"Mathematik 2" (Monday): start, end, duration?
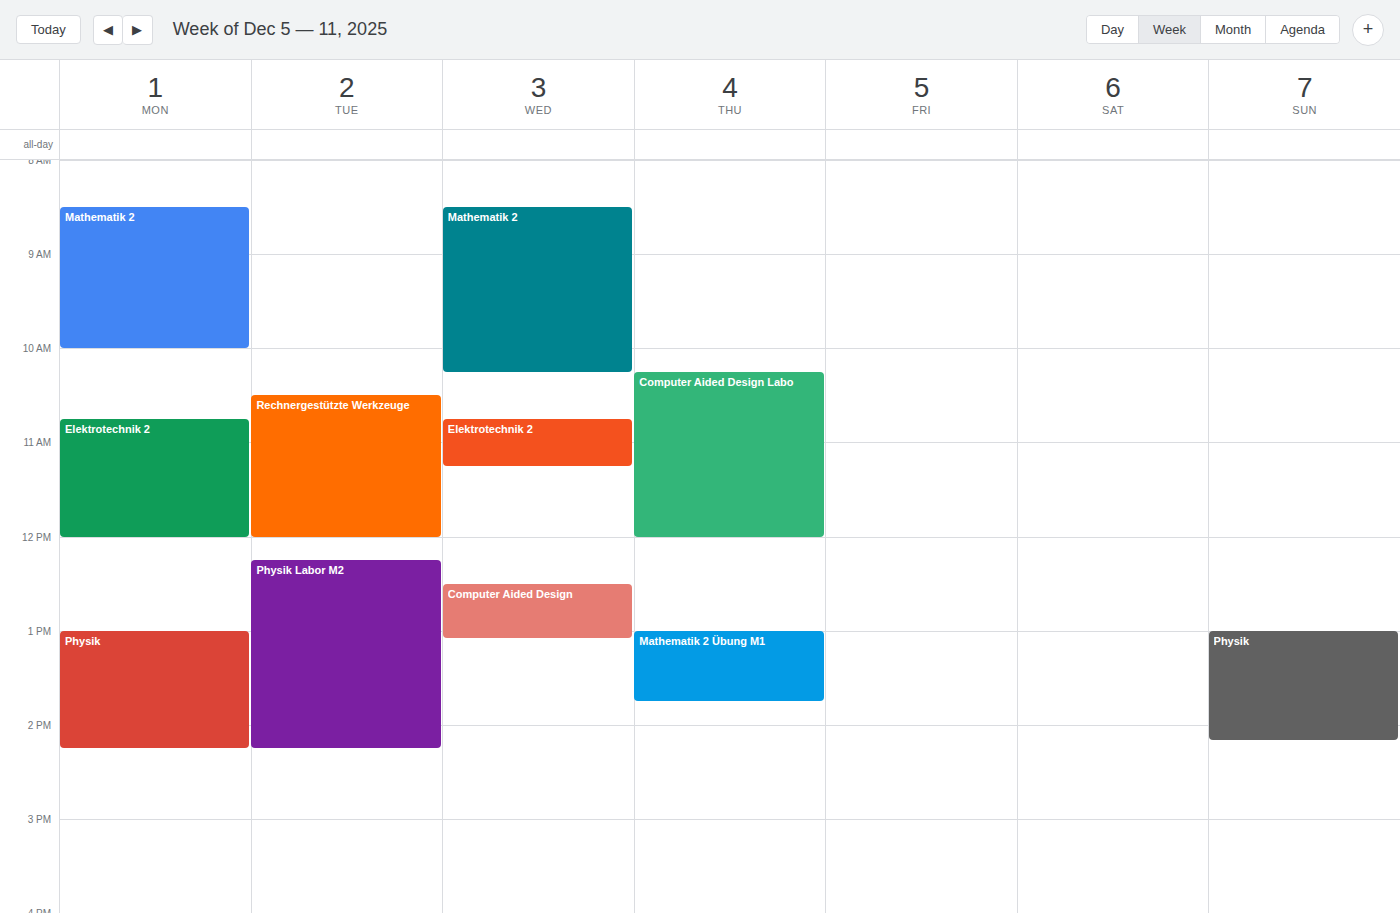
8:30 AM to 10:00 AM, 1 hour 30 minutes